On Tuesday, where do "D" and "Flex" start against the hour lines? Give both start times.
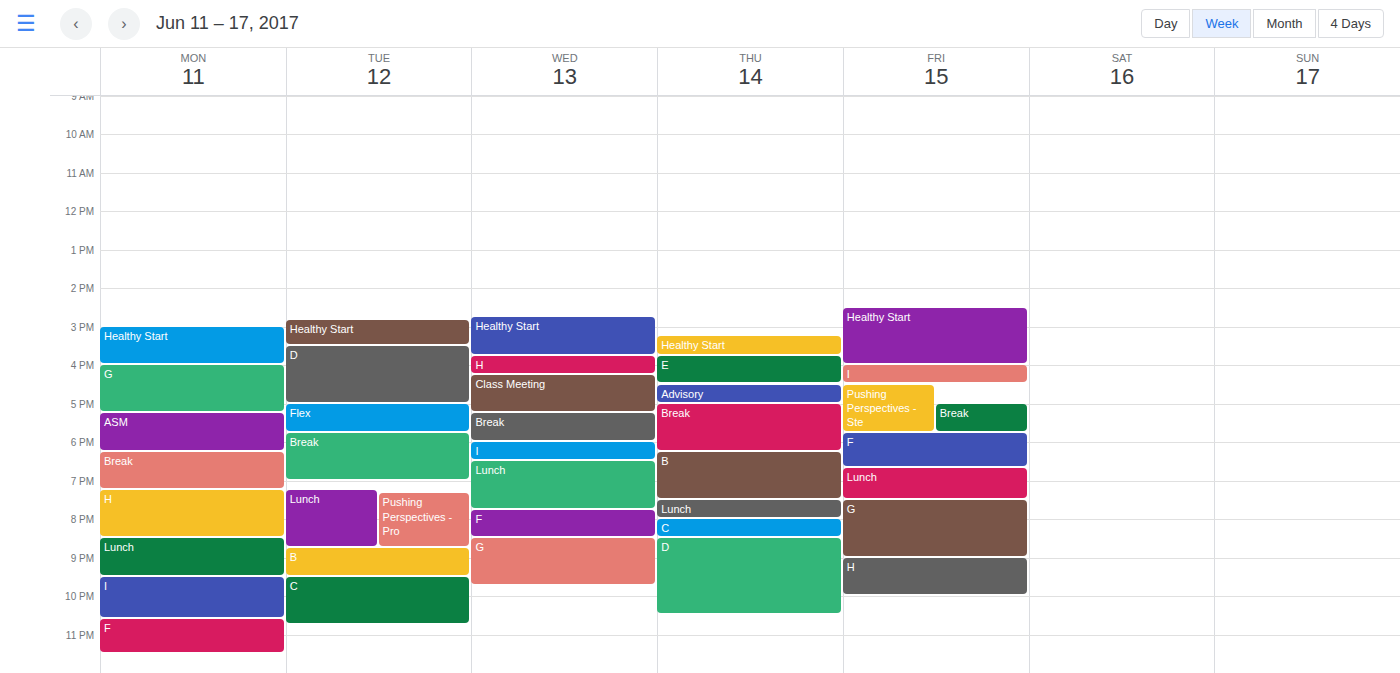
"D": 3:30 PM, halfway between the 3 PM and 4 PM lines. "Flex": 5:00 PM, exactly on the 5 PM line.